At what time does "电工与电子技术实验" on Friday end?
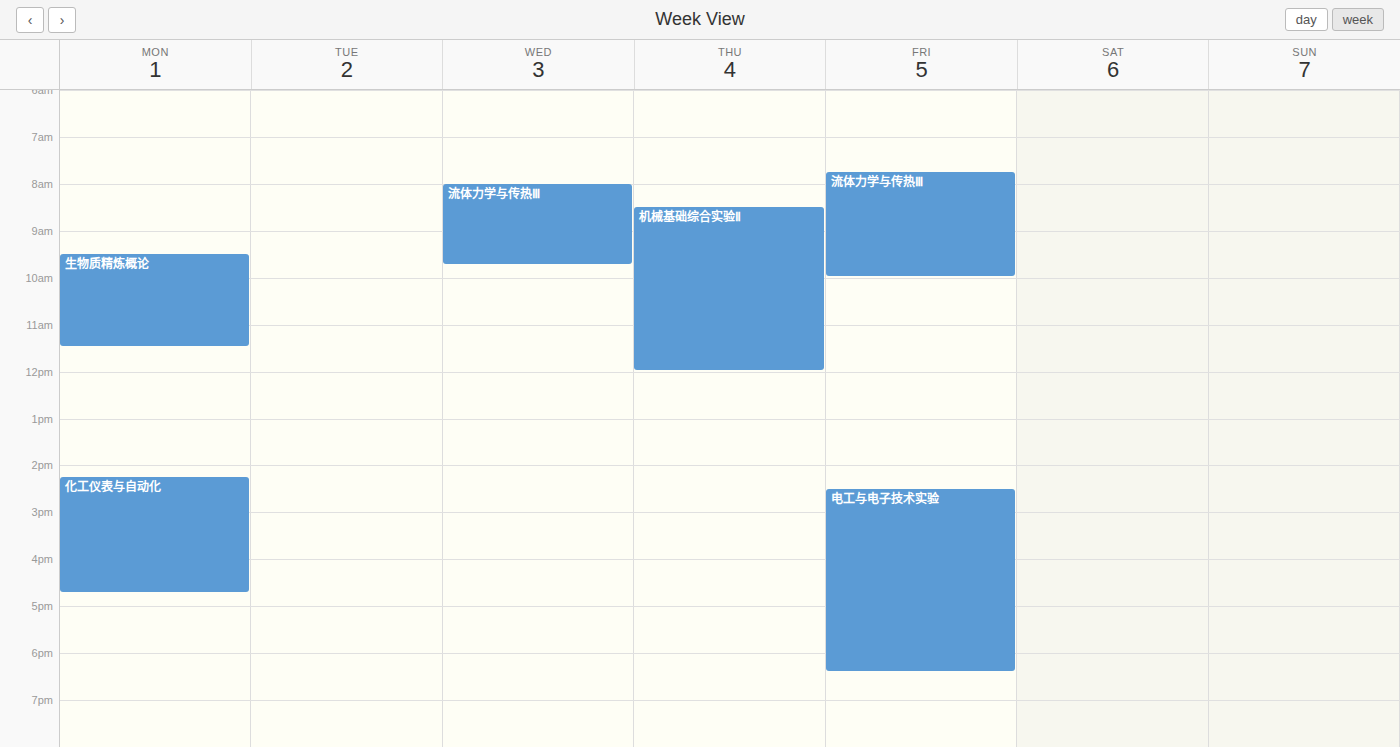
6:25 PM